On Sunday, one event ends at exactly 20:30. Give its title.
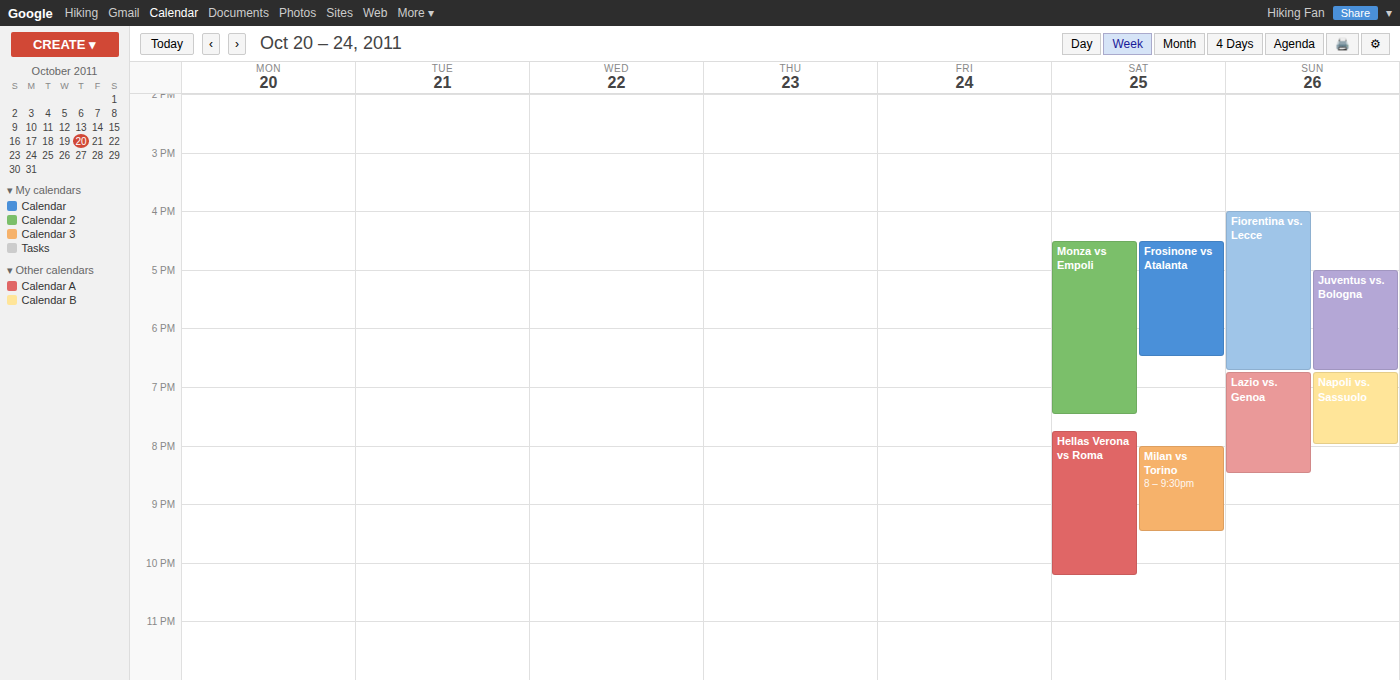
"Lazio vs. Genoa"